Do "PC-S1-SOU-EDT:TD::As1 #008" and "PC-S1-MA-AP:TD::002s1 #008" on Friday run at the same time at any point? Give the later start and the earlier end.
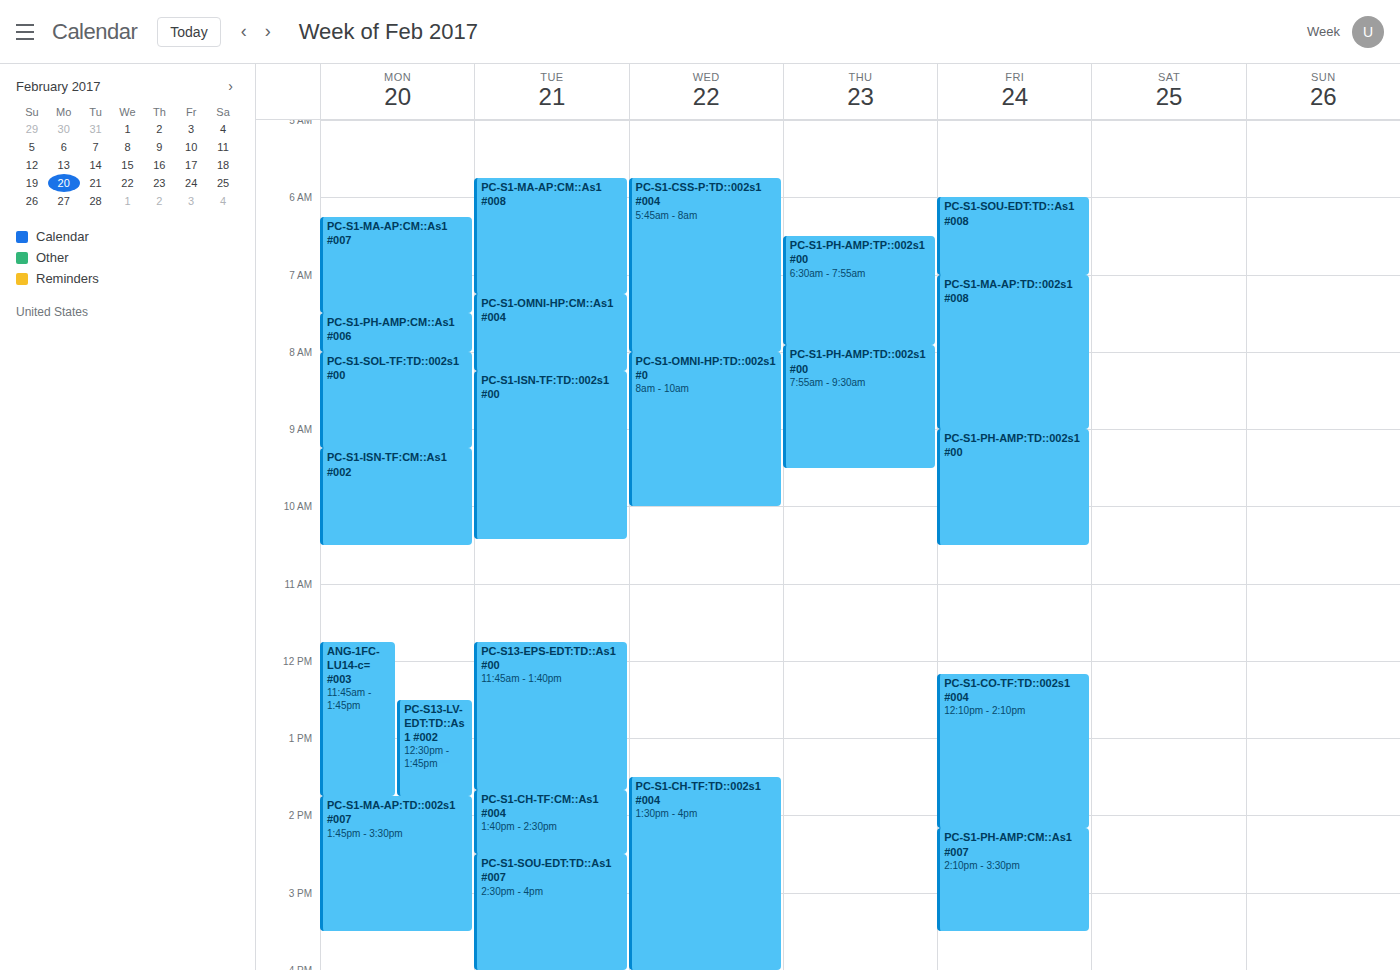
"PC-S1-SOU-EDT:TD::As1 #008" ends at 7:00 AM, exactly when "PC-S1-MA-AP:TD::002s1 #008" starts -- they touch but do not overlap.